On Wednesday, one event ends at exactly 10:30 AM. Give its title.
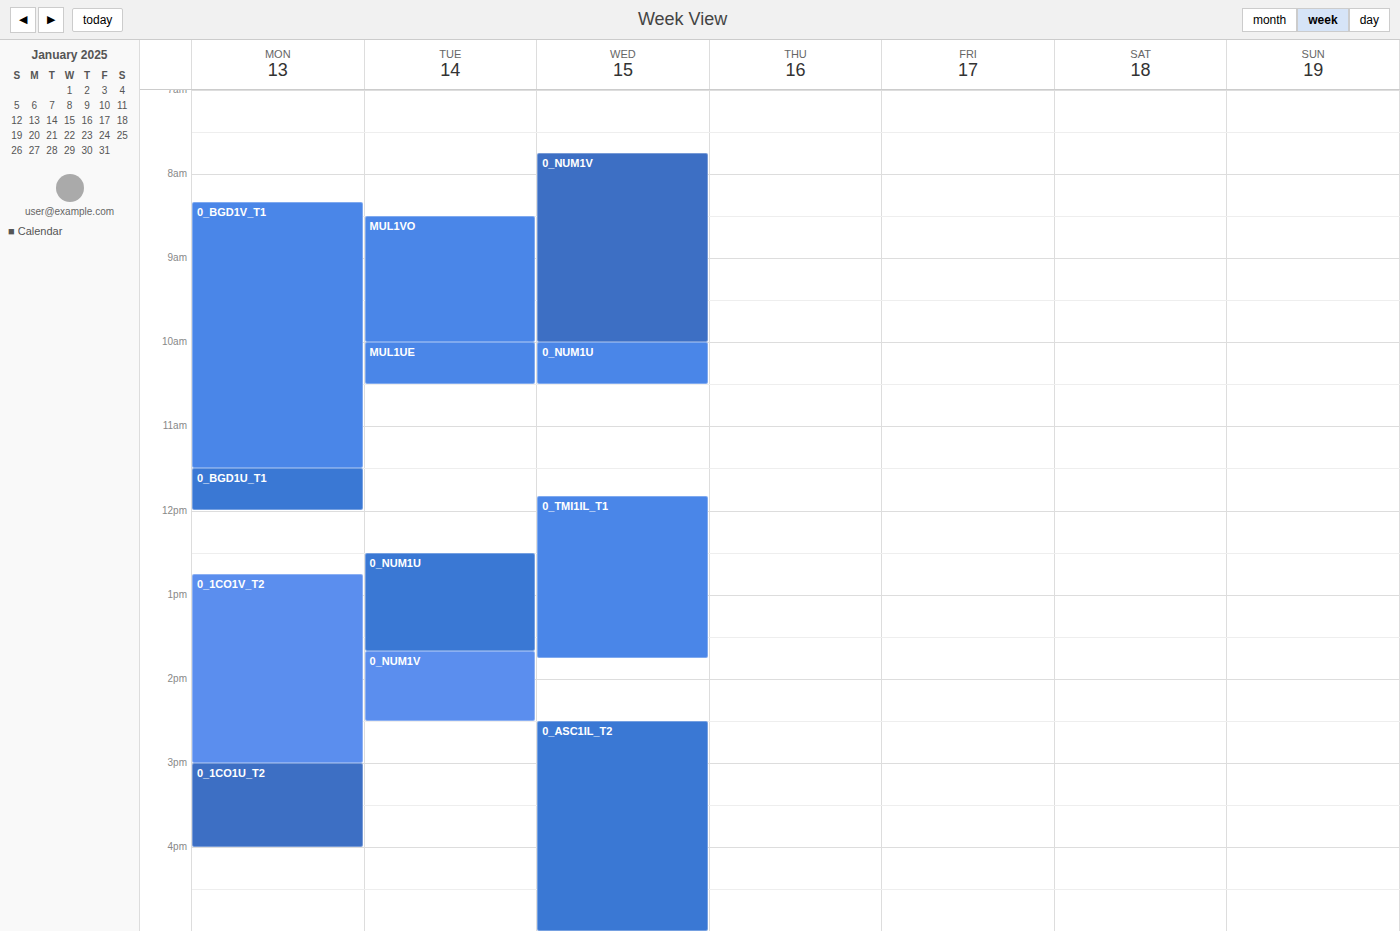
"0_NUM1U"